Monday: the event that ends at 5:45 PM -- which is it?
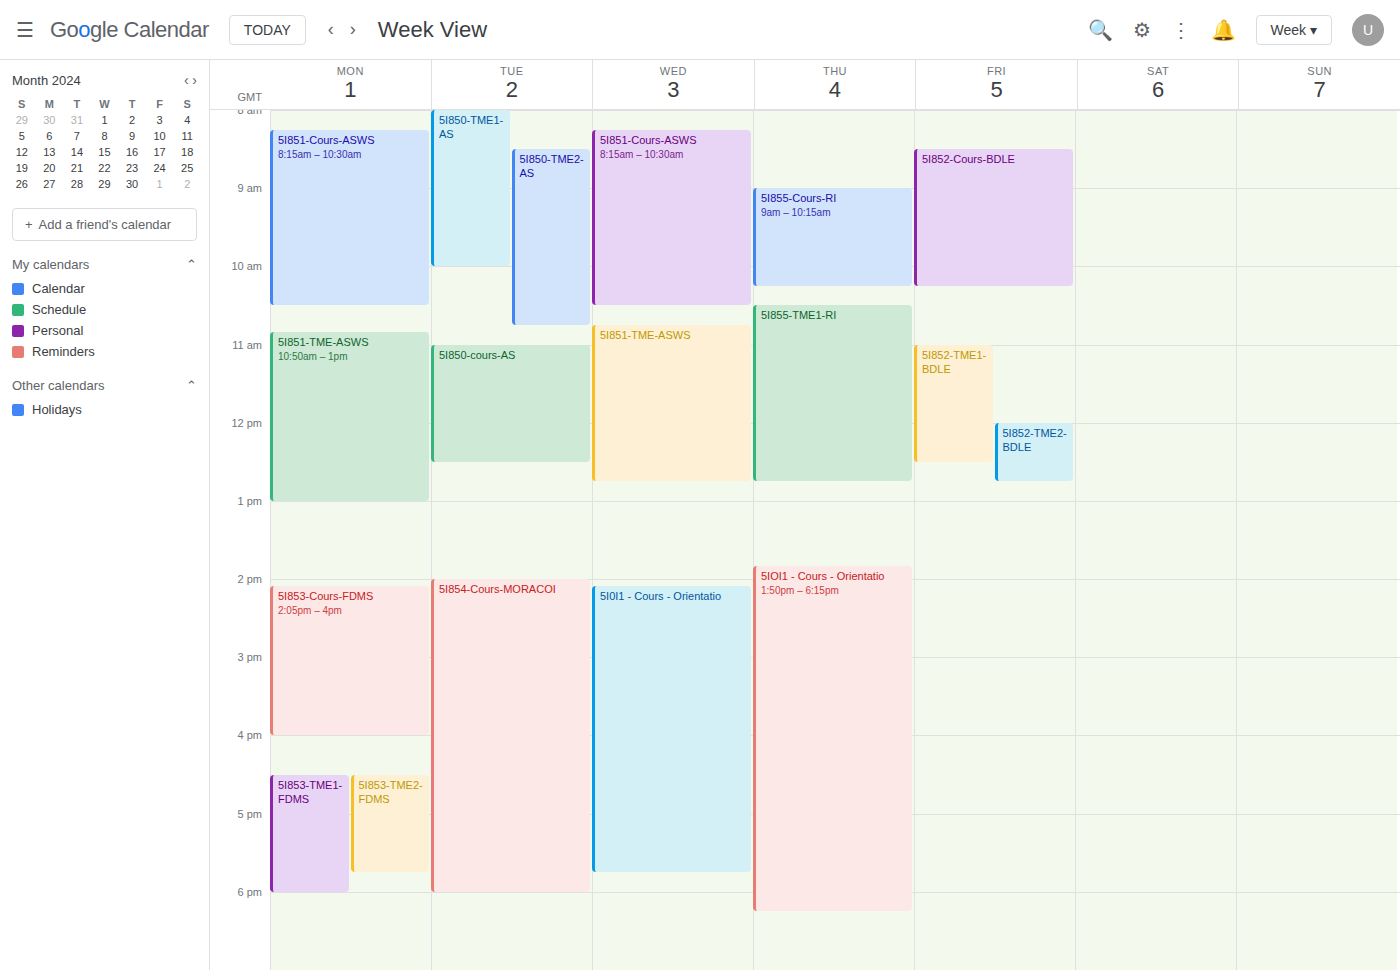
"5I853-TME2-FDMS"